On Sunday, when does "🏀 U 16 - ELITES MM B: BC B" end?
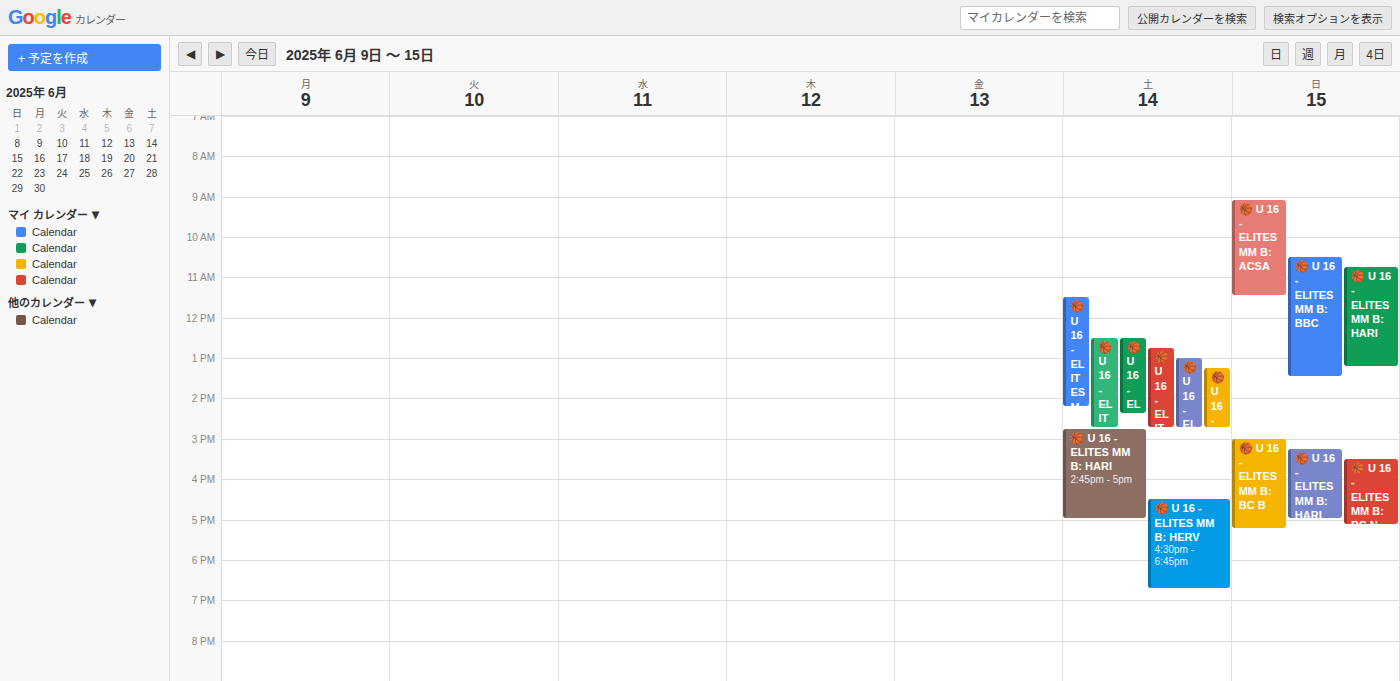
5:15 PM